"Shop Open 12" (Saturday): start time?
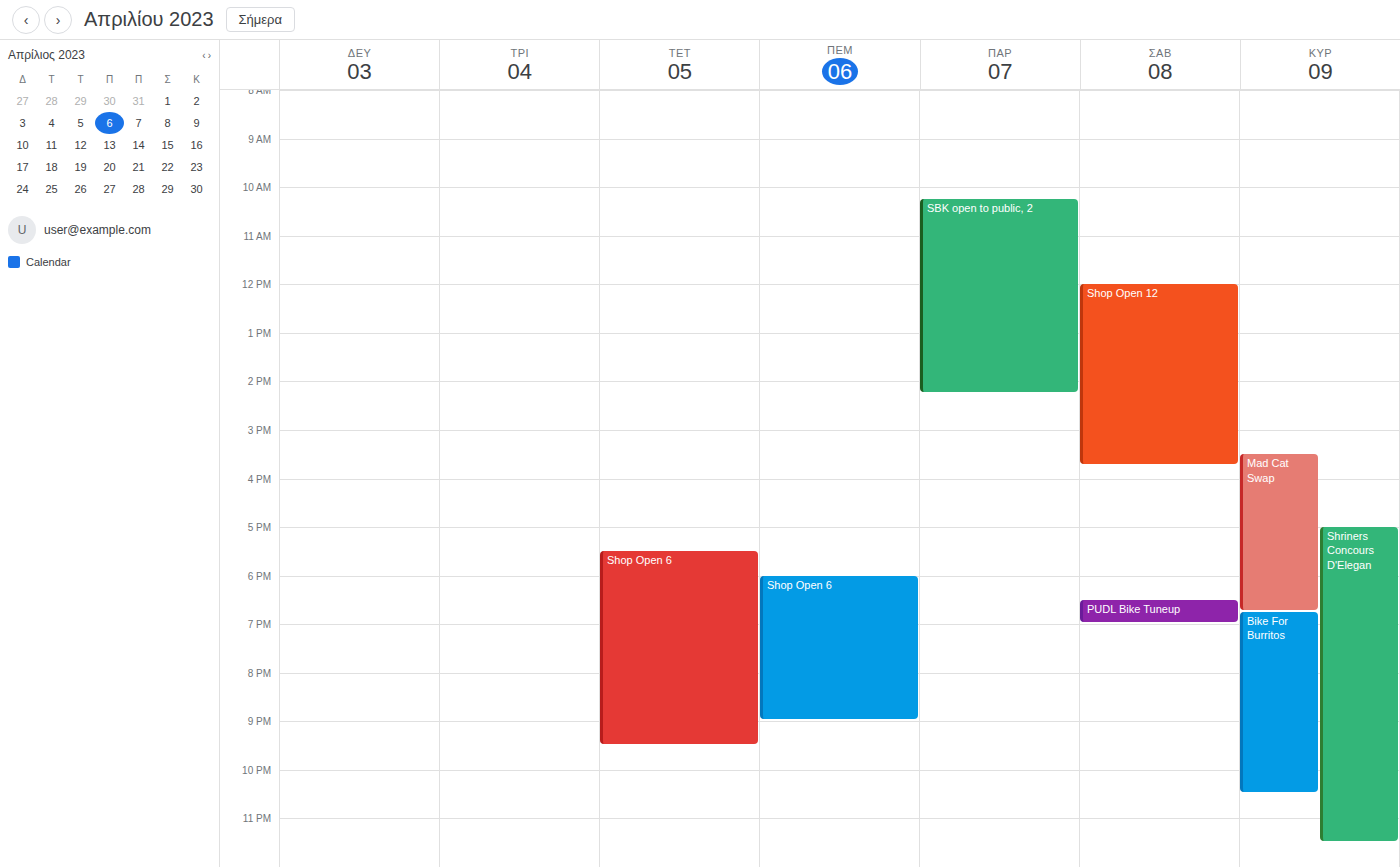
12:00 PM